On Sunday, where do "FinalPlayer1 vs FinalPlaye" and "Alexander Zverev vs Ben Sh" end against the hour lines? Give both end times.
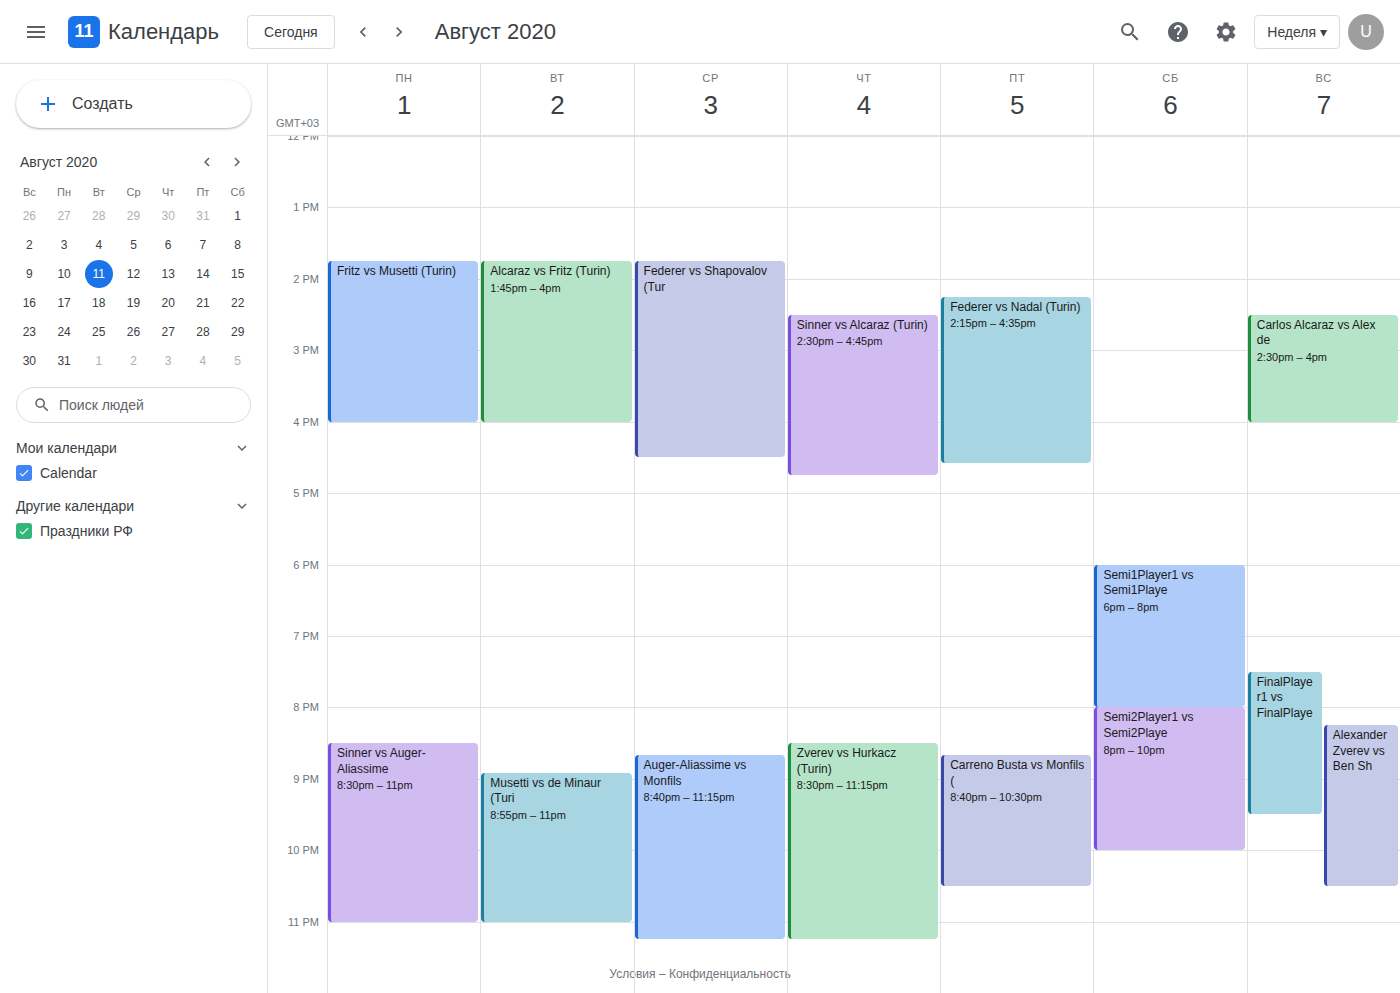
"FinalPlayer1 vs FinalPlaye": 9:30 PM, halfway between the 9 PM and 10 PM lines. "Alexander Zverev vs Ben Sh": 10:30 PM, halfway between the 10 PM and 11 PM lines.